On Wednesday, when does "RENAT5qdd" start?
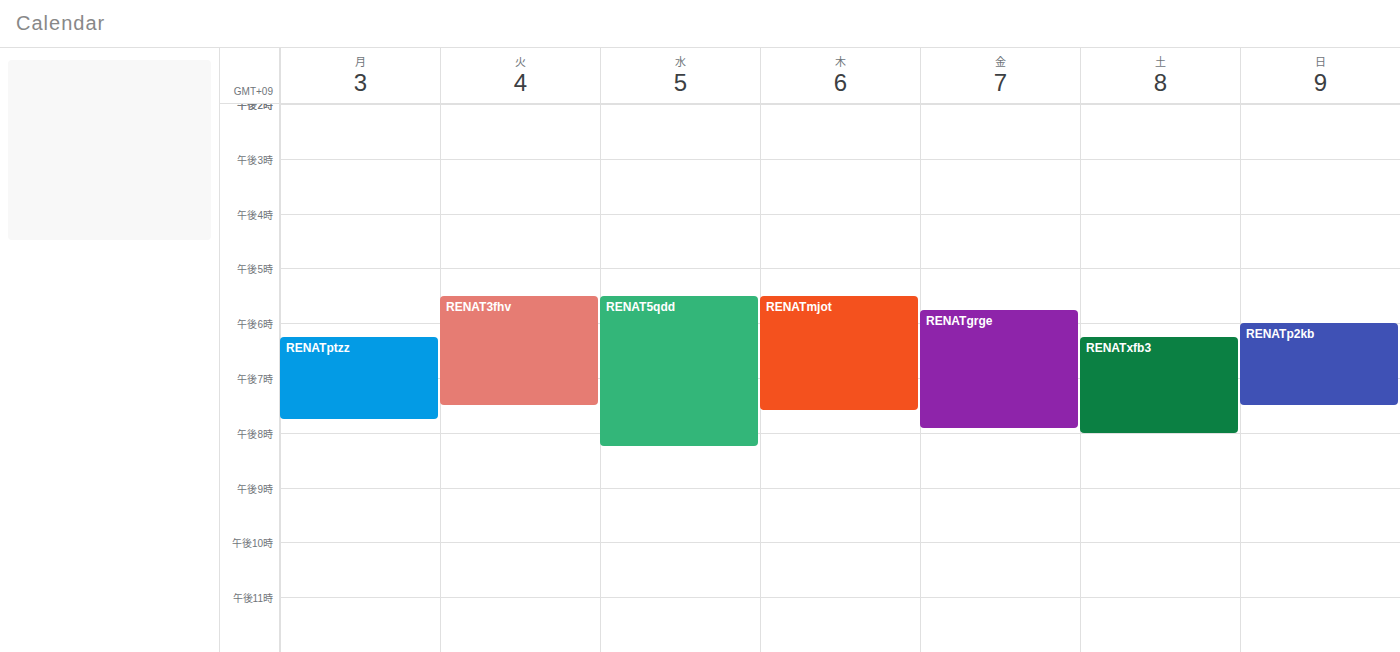
5:30 PM